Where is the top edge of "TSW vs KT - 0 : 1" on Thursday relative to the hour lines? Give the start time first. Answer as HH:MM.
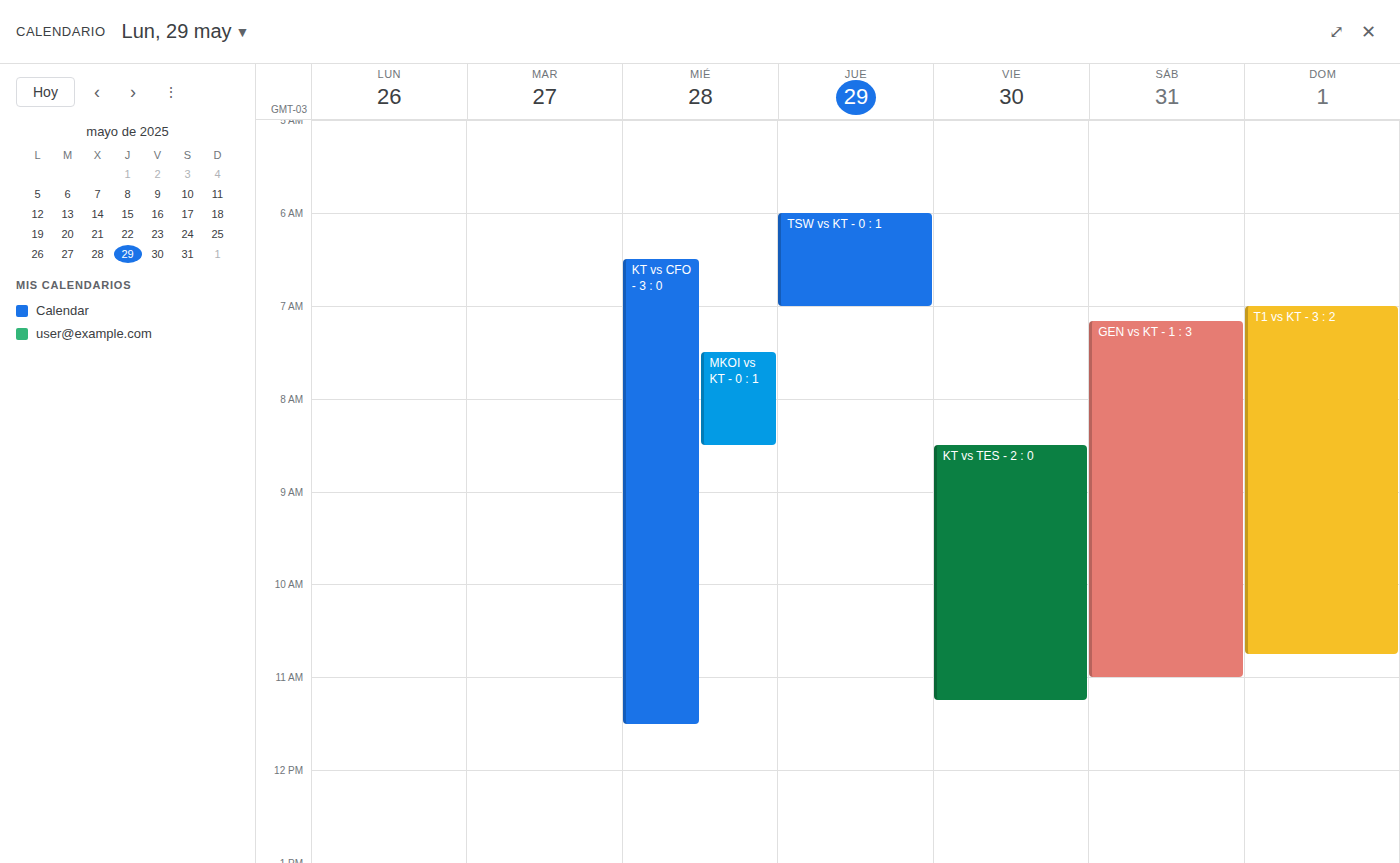
06:00 -- exactly on the 06:00 line.